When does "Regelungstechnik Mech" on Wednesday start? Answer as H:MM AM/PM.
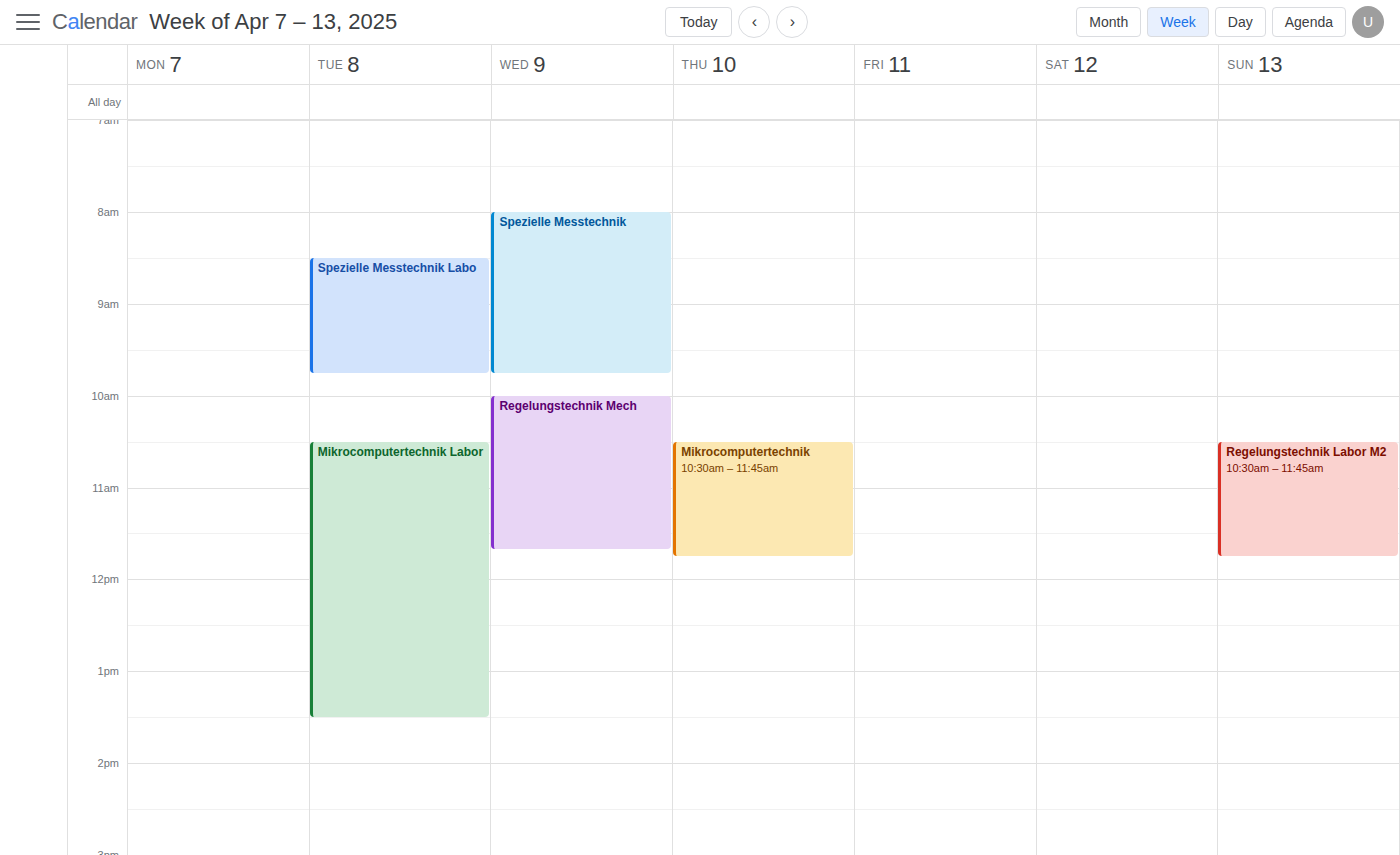
10:00 AM